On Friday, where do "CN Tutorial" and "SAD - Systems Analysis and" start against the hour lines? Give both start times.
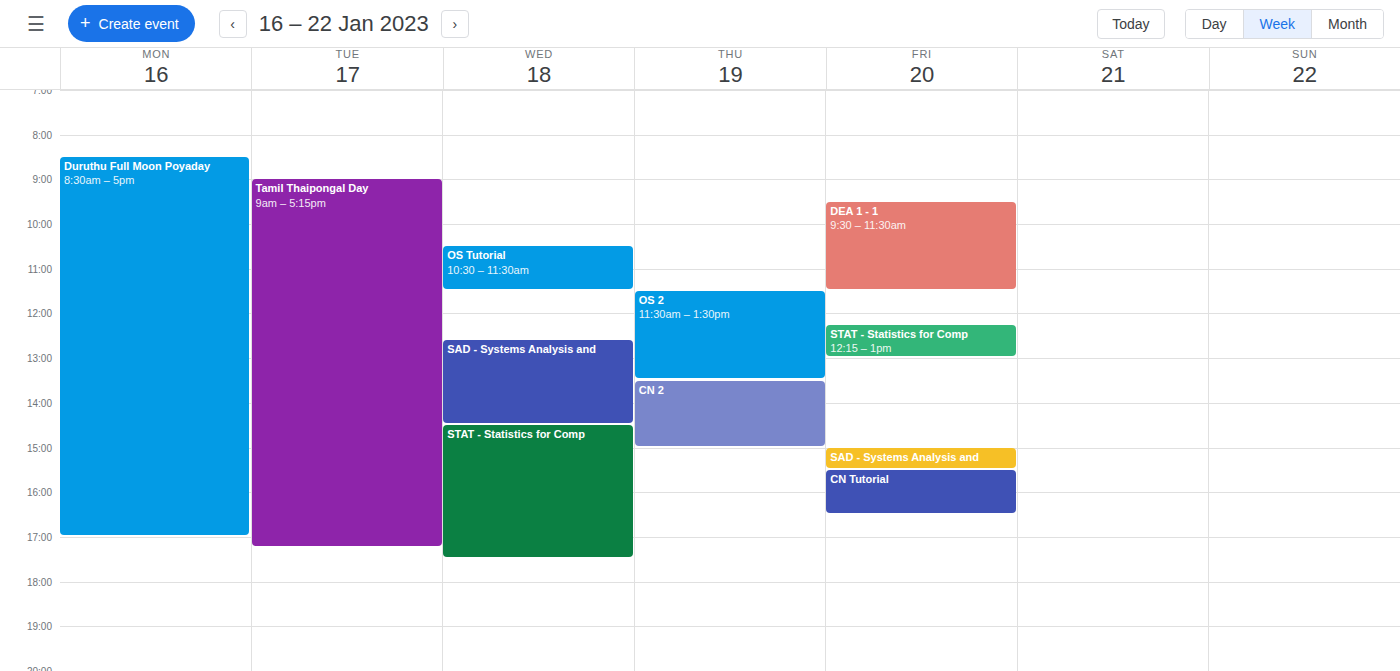
"CN Tutorial": 15:30, halfway between the 15:00 and 16:00 lines. "SAD - Systems Analysis and": 15:00, exactly on the 15:00 line.